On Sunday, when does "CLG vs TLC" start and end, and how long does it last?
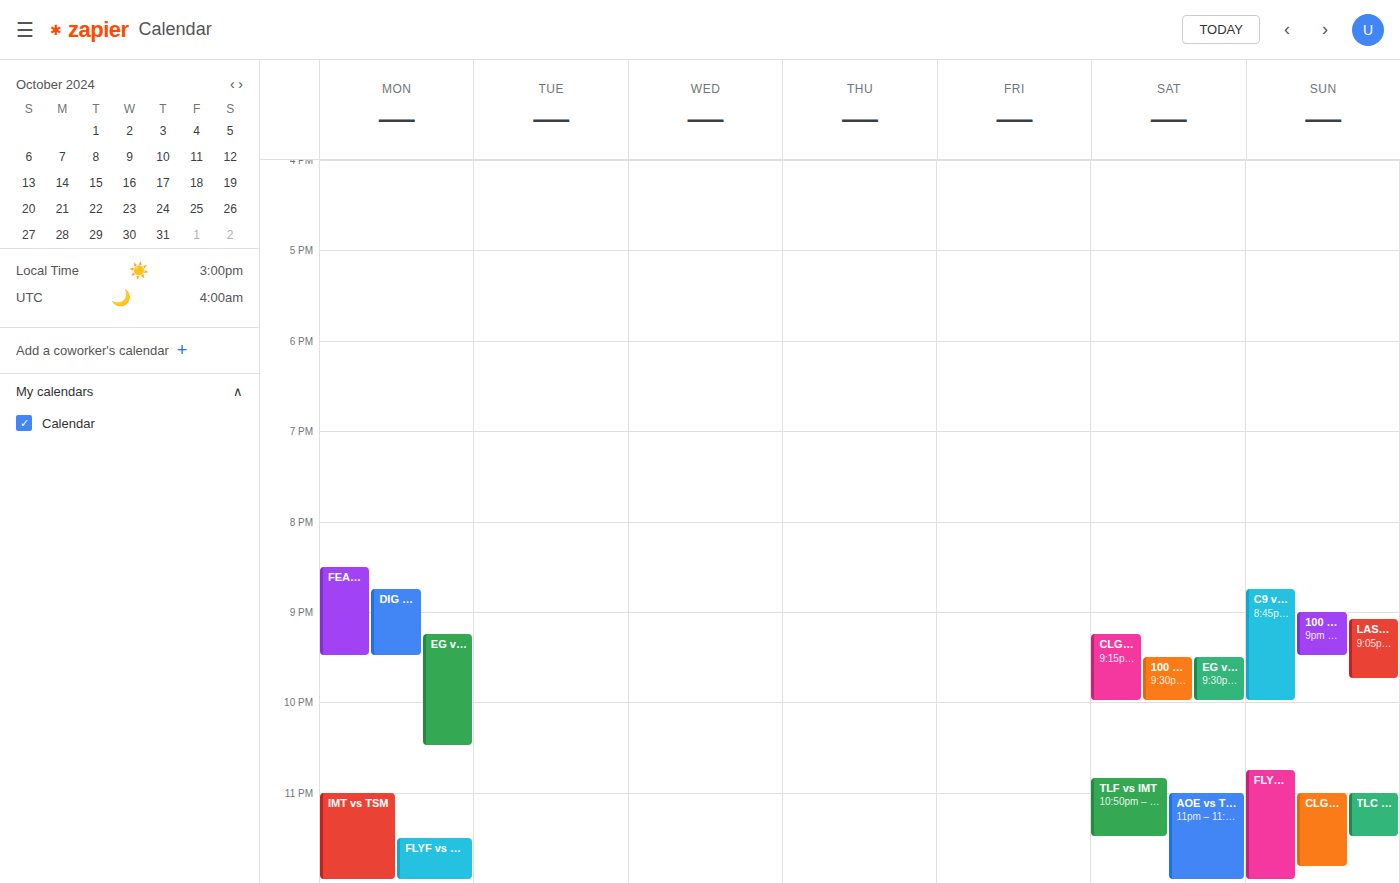
11:00 PM to 11:50 PM, 50 minutes